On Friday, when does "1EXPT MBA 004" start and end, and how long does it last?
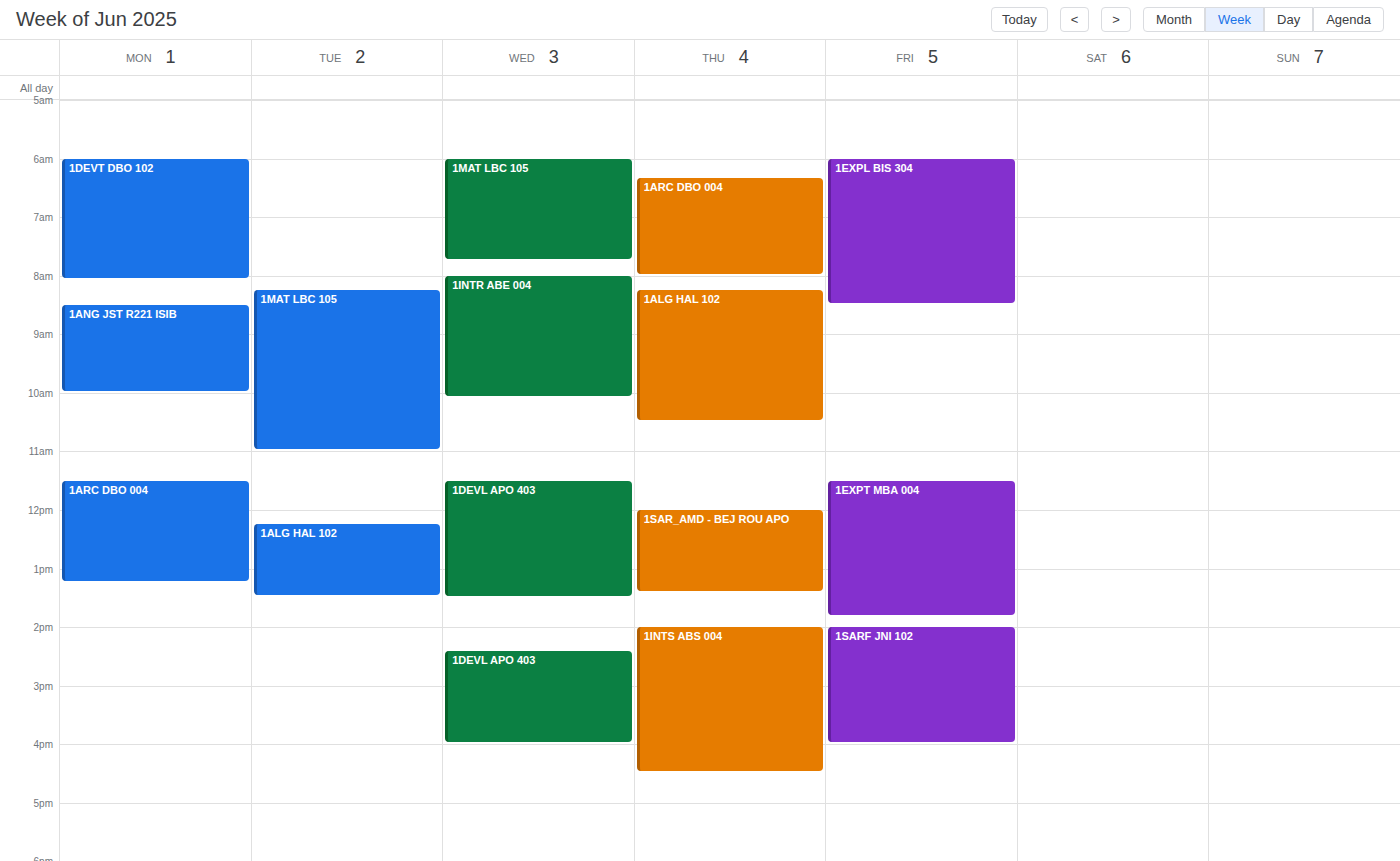
11:30 AM to 1:50 PM, 2 hours 20 minutes